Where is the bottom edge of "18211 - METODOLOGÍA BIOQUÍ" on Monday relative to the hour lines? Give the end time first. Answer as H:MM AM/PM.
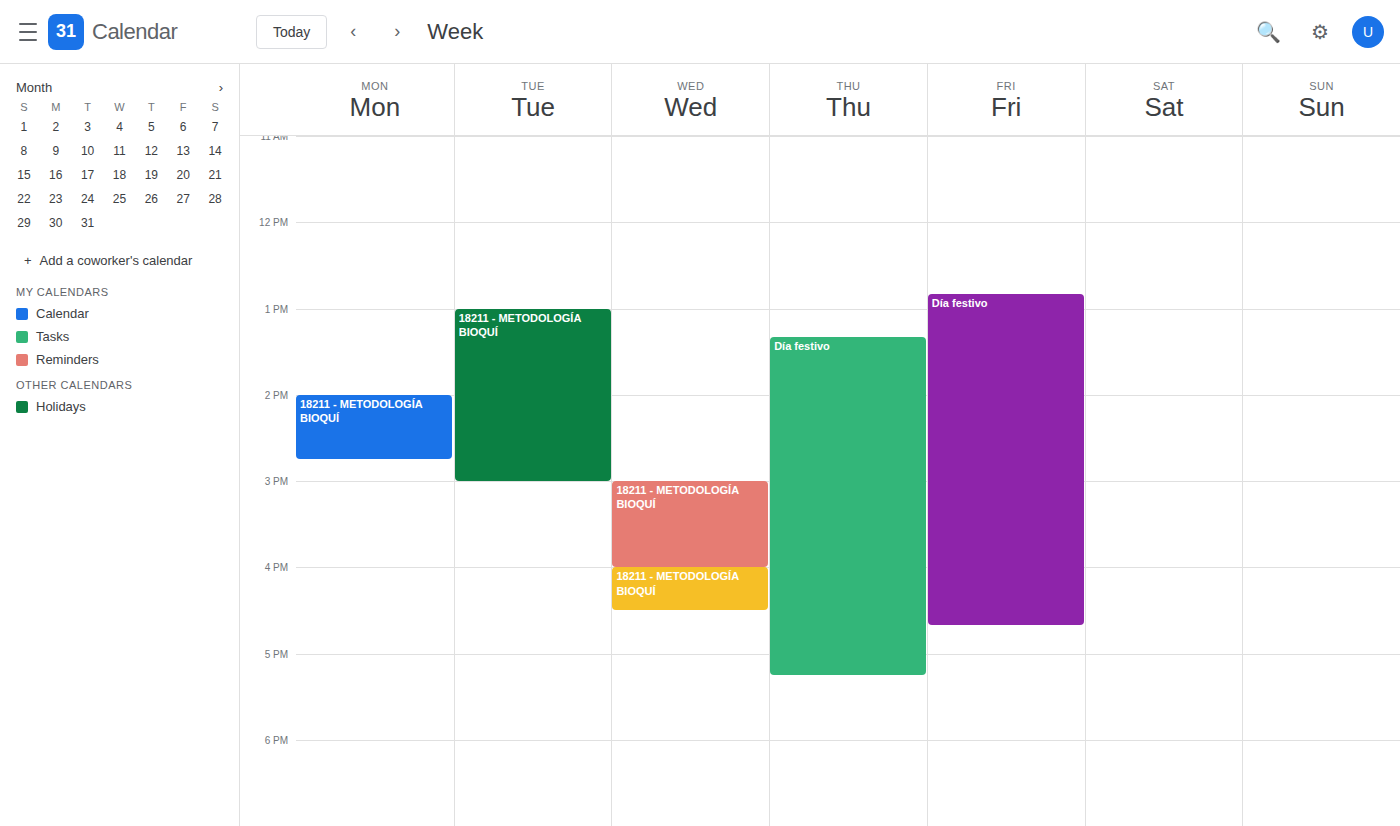
2:45 PM -- neither: three quarters of the way from the 2 PM line to the 3 PM line.